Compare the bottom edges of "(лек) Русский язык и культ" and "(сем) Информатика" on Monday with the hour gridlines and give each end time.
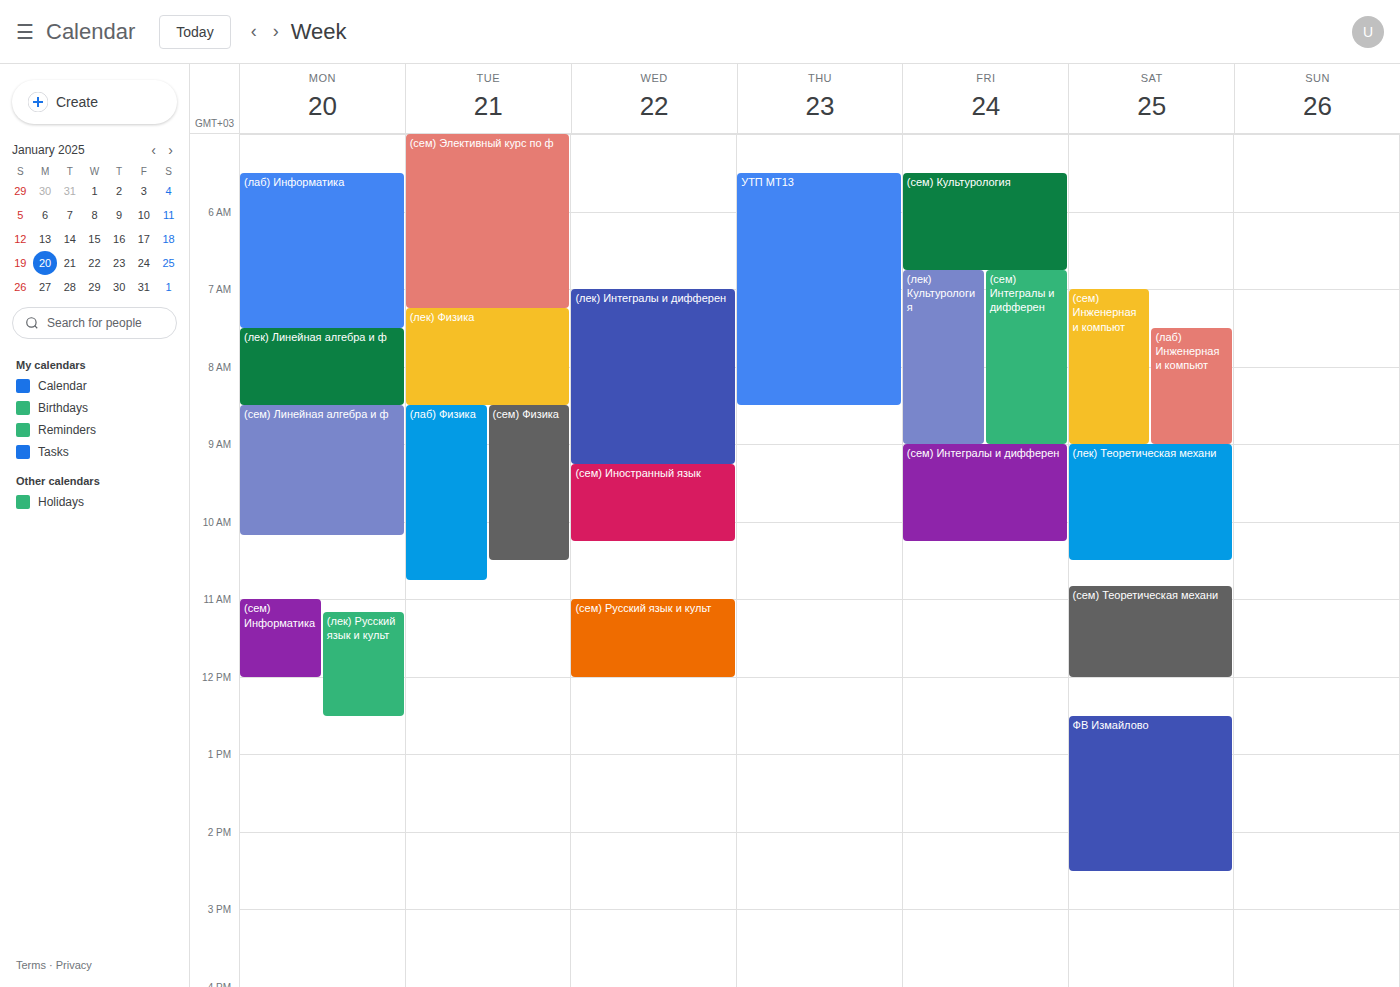
"(лек) Русский язык и культ": 12:30, halfway between the 12:00 and 13:00 lines. "(сем) Информатика": 12:00, exactly on the 12:00 line.